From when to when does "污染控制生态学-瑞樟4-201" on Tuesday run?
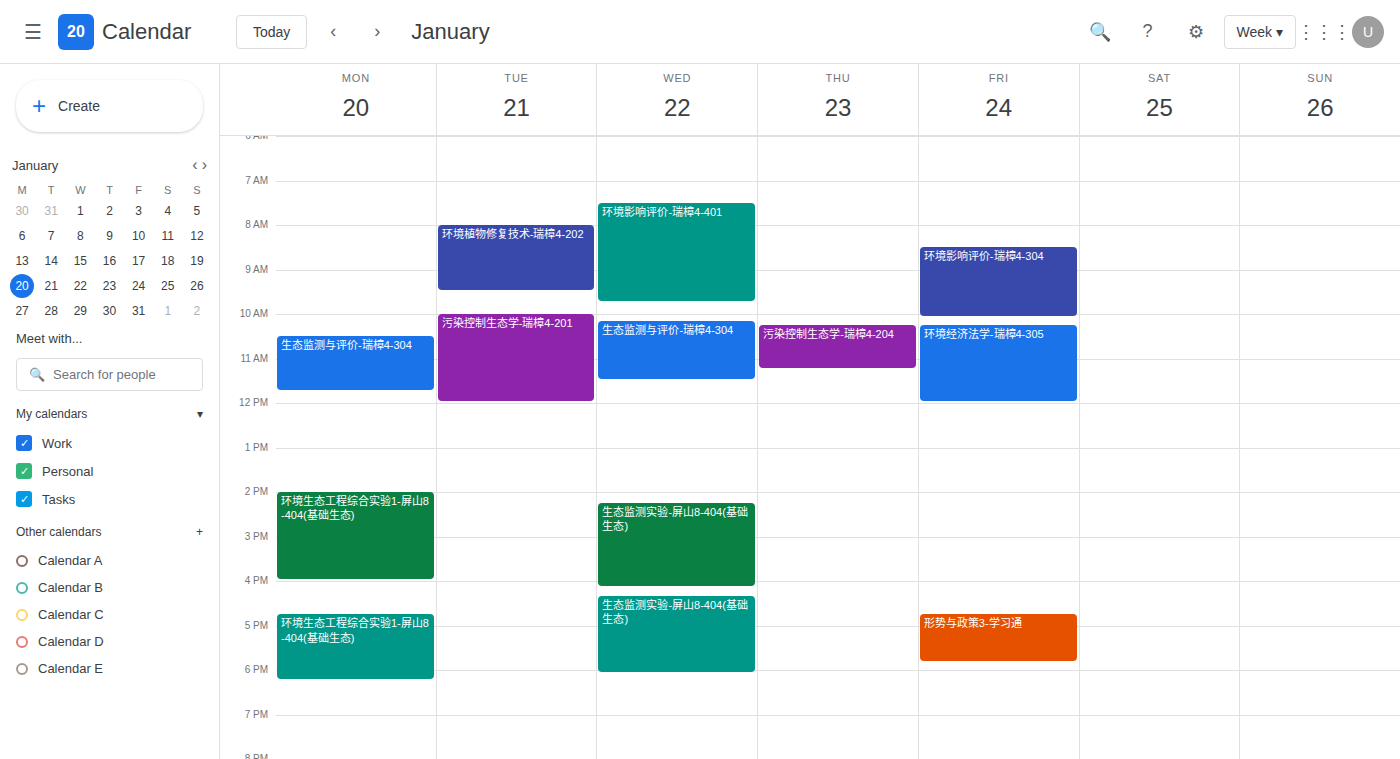
10:00 AM to 12:00 PM